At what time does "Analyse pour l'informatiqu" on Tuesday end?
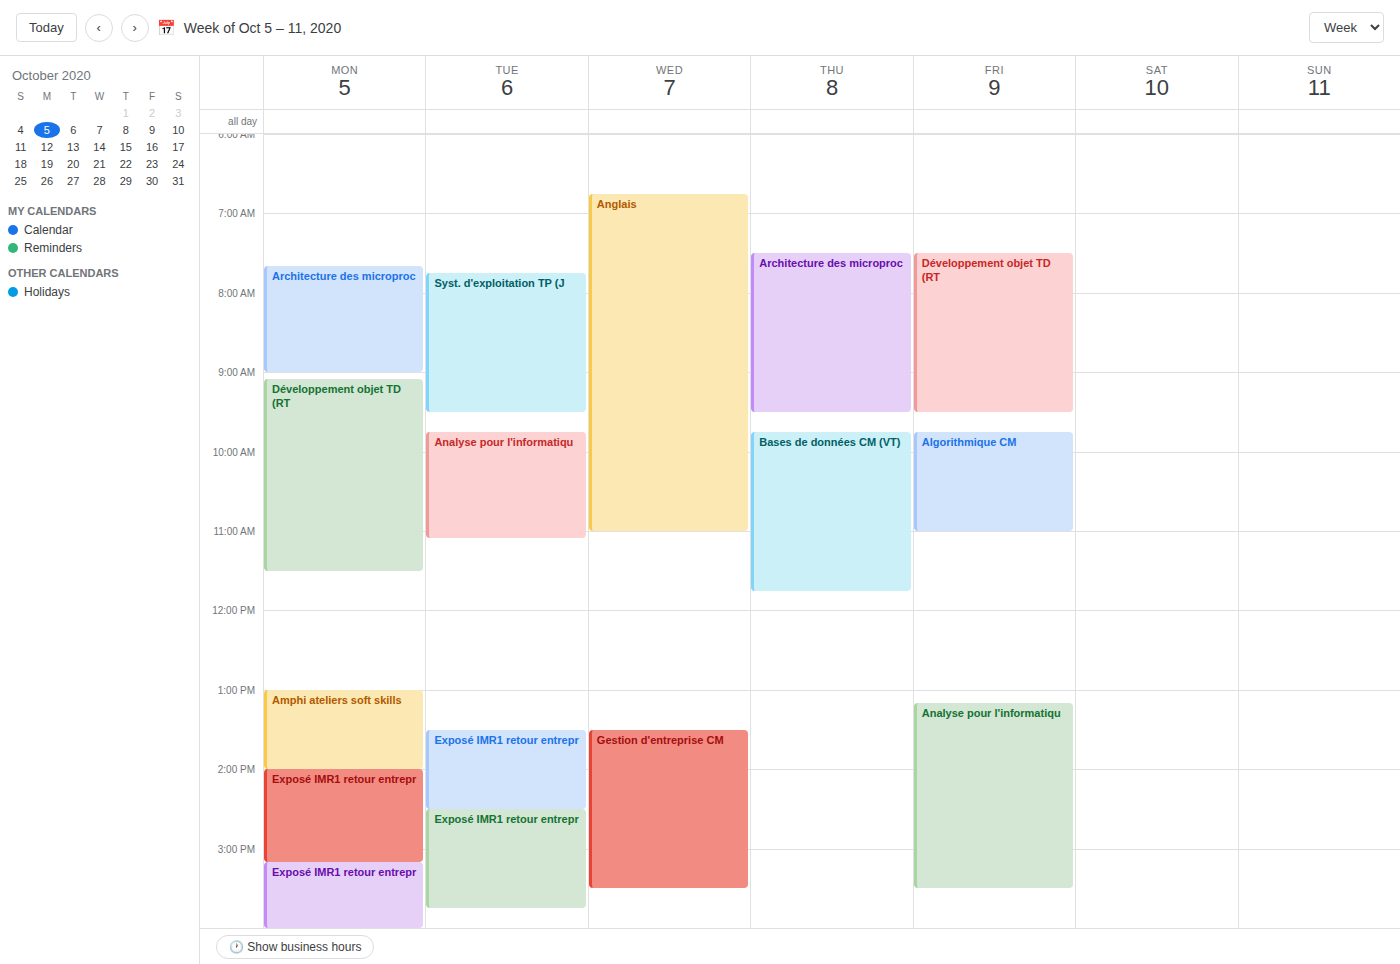
11:05 AM